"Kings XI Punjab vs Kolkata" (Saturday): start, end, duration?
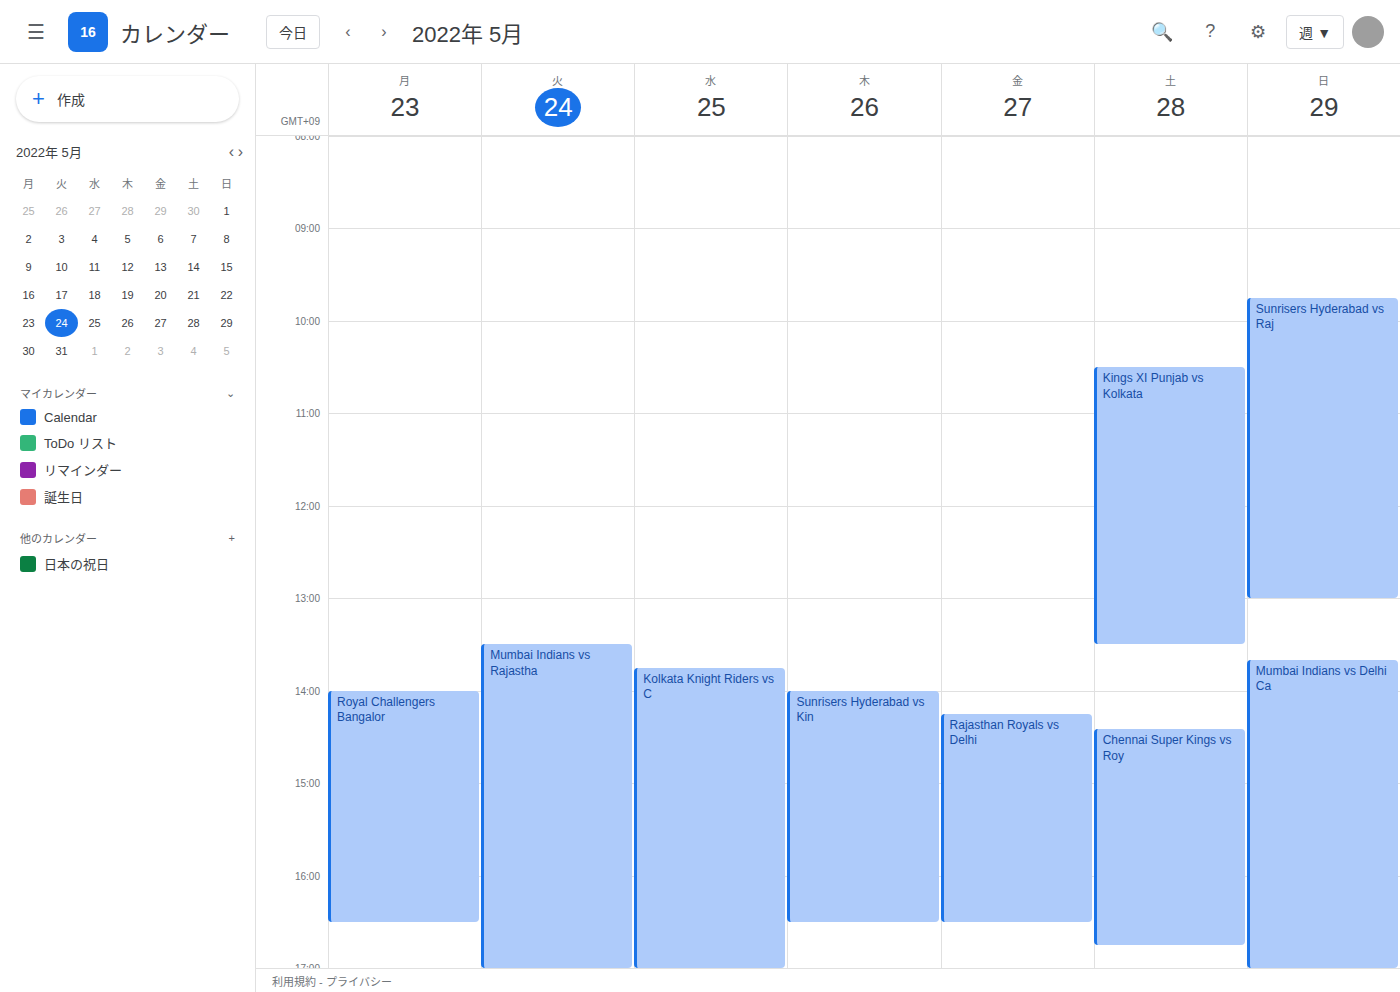
10:30 AM to 1:30 PM, 3 hours